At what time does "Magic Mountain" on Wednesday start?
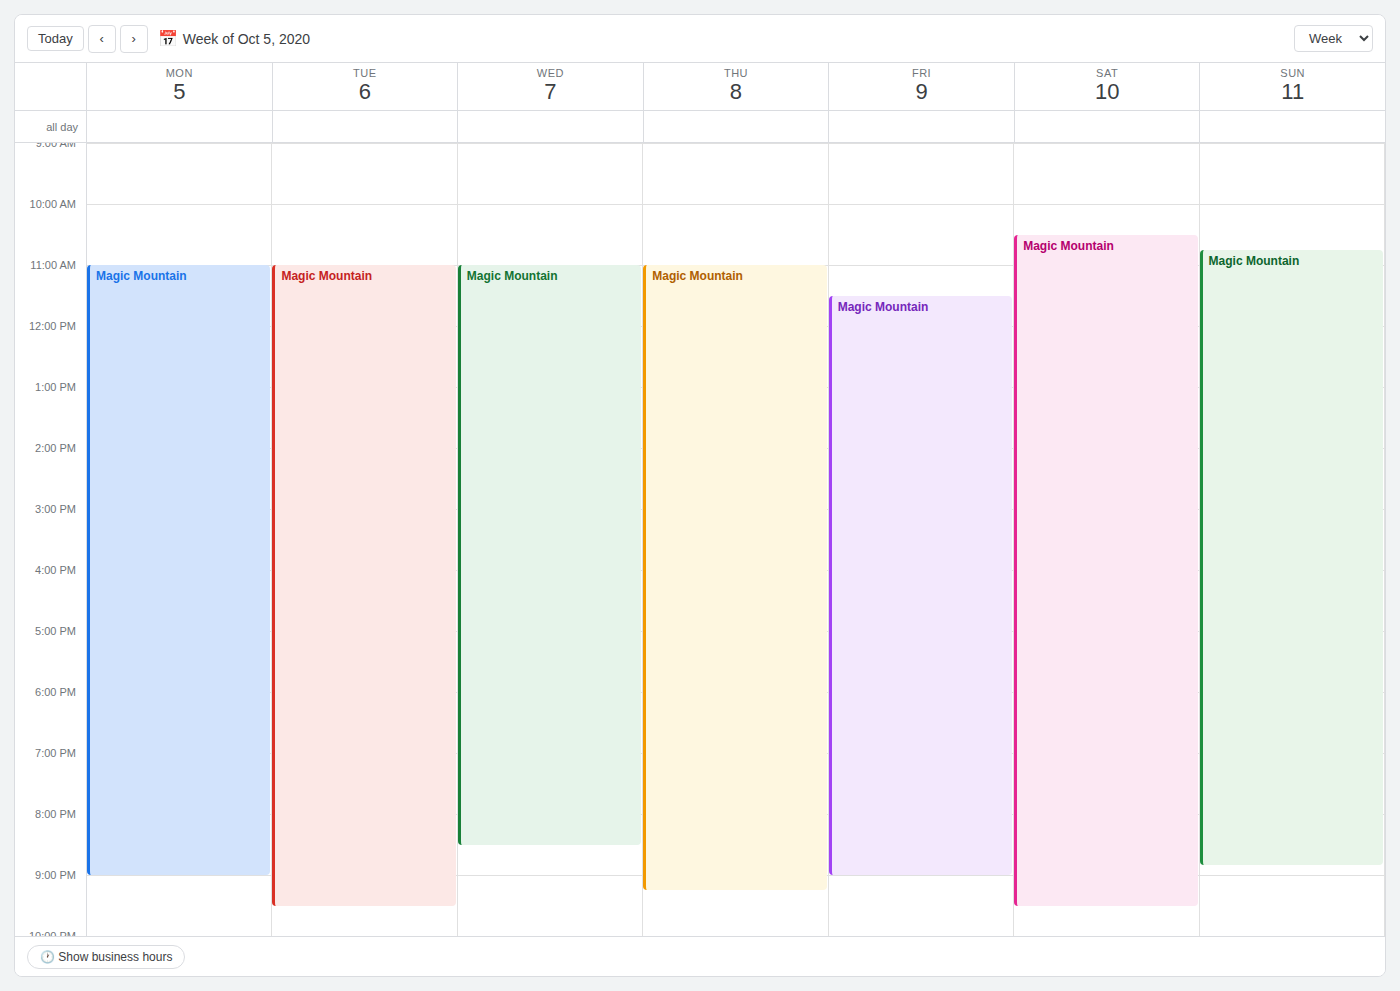
11:00 AM